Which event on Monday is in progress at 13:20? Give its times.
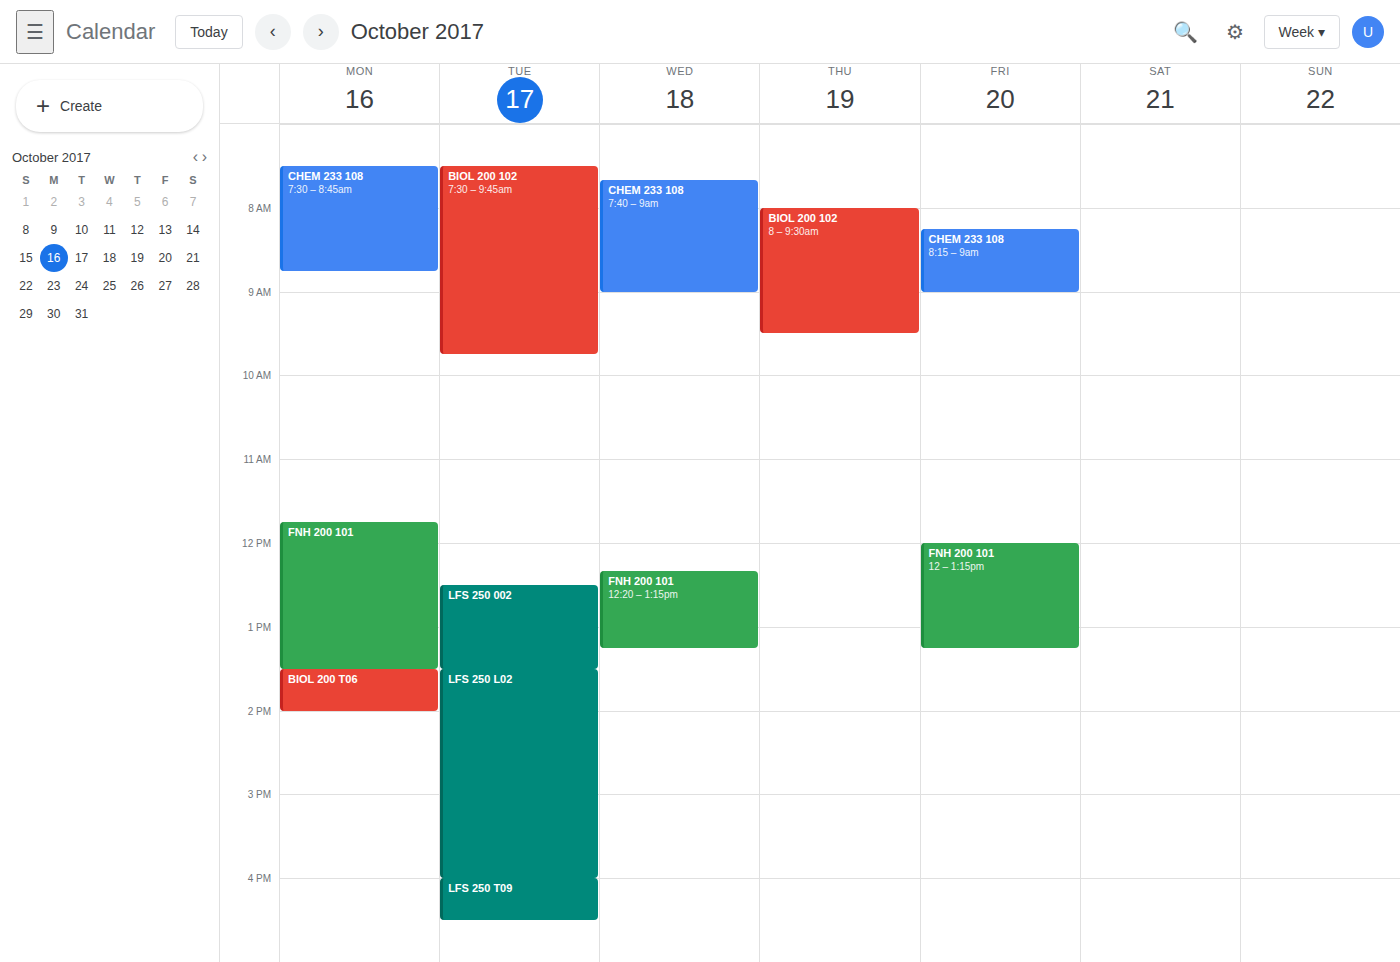
"FNH 200 101", 11:45 to 13:30